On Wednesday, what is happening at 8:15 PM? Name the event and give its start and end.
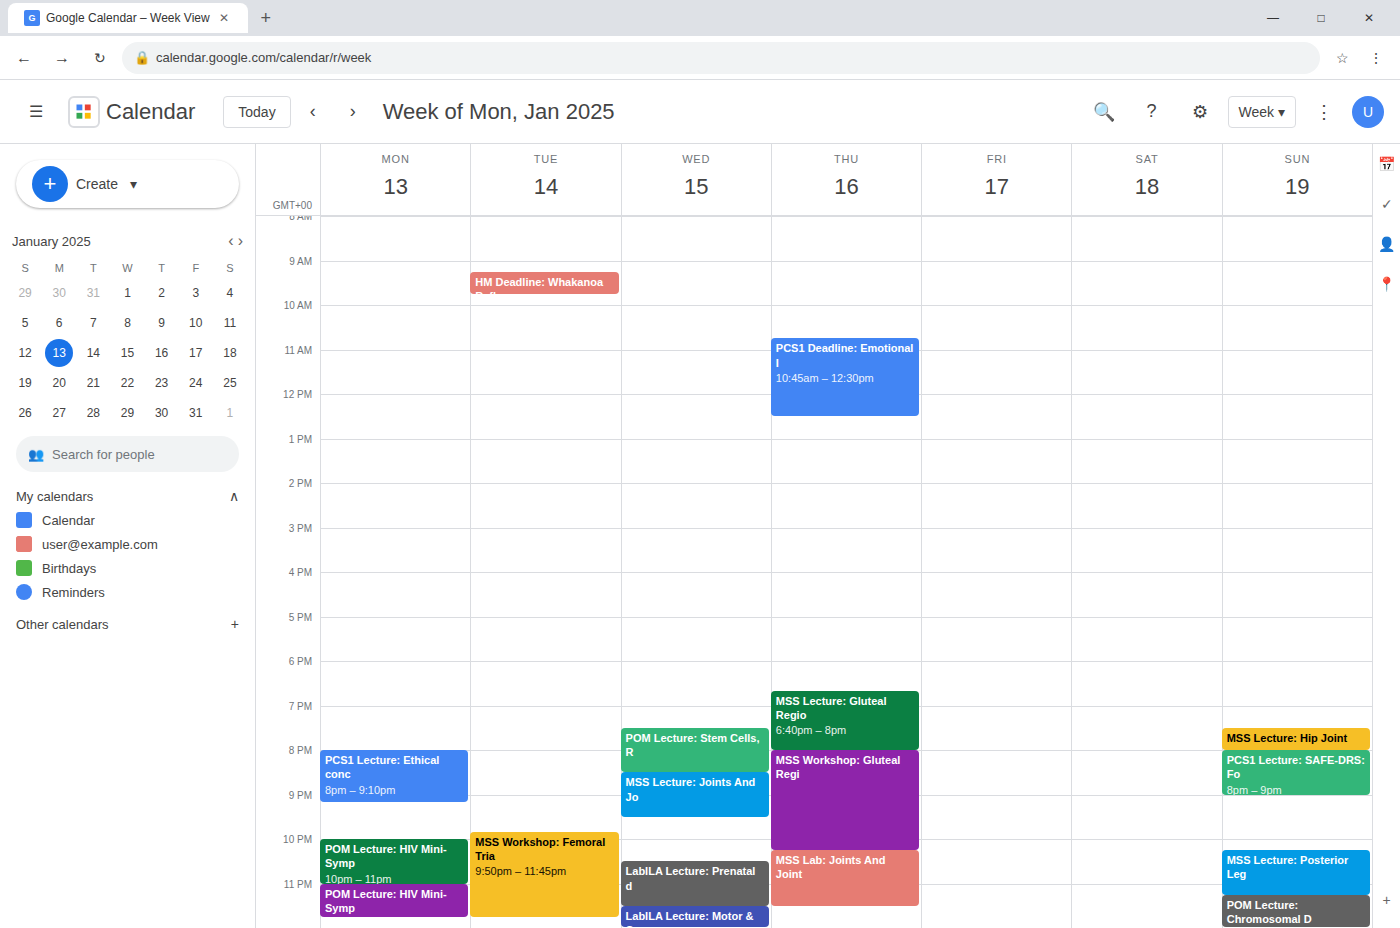
"POM Lecture: Stem Cells, R", 7:30 PM to 8:30 PM